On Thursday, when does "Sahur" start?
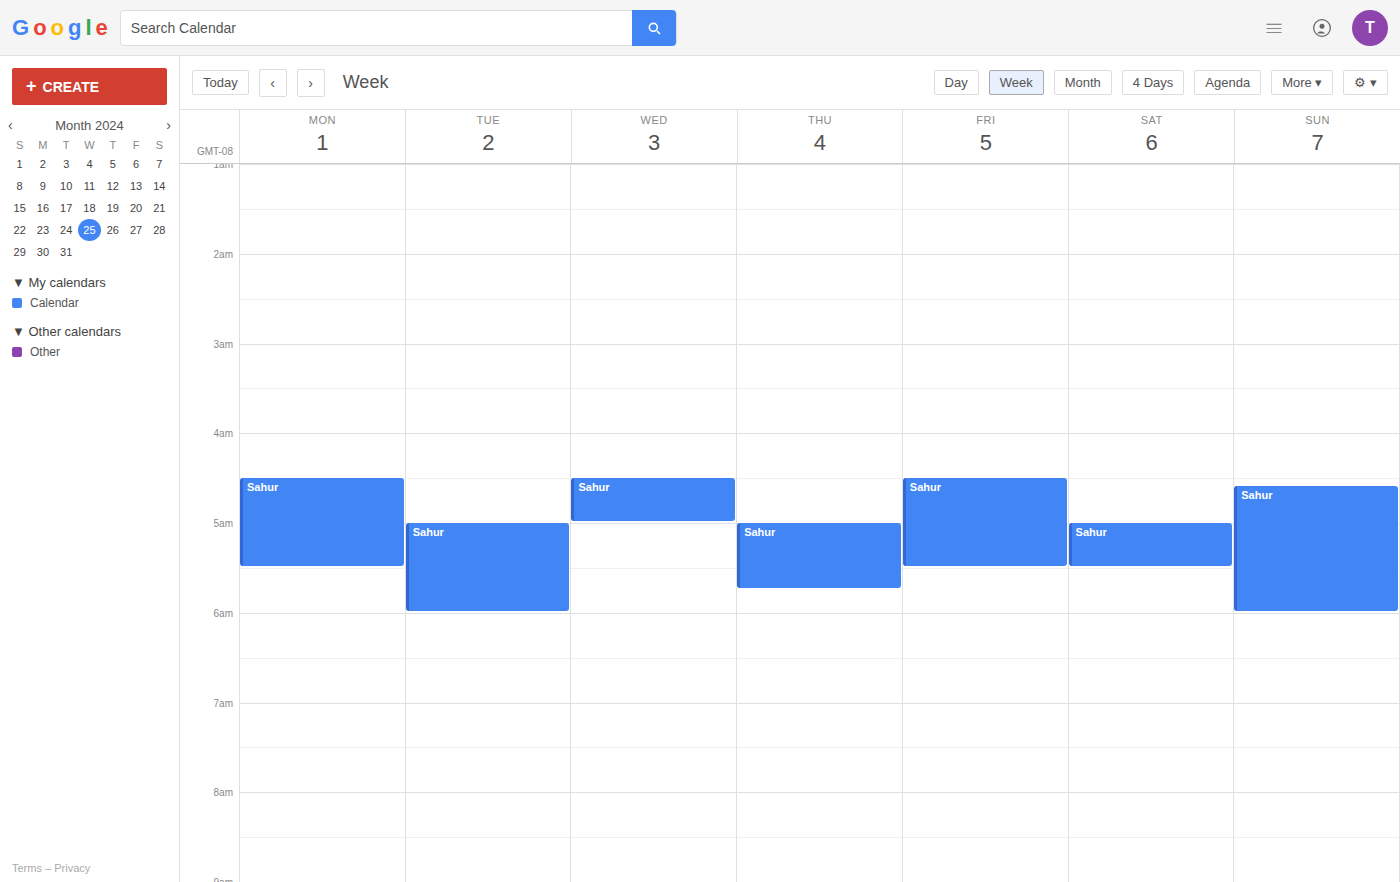
5:00 AM